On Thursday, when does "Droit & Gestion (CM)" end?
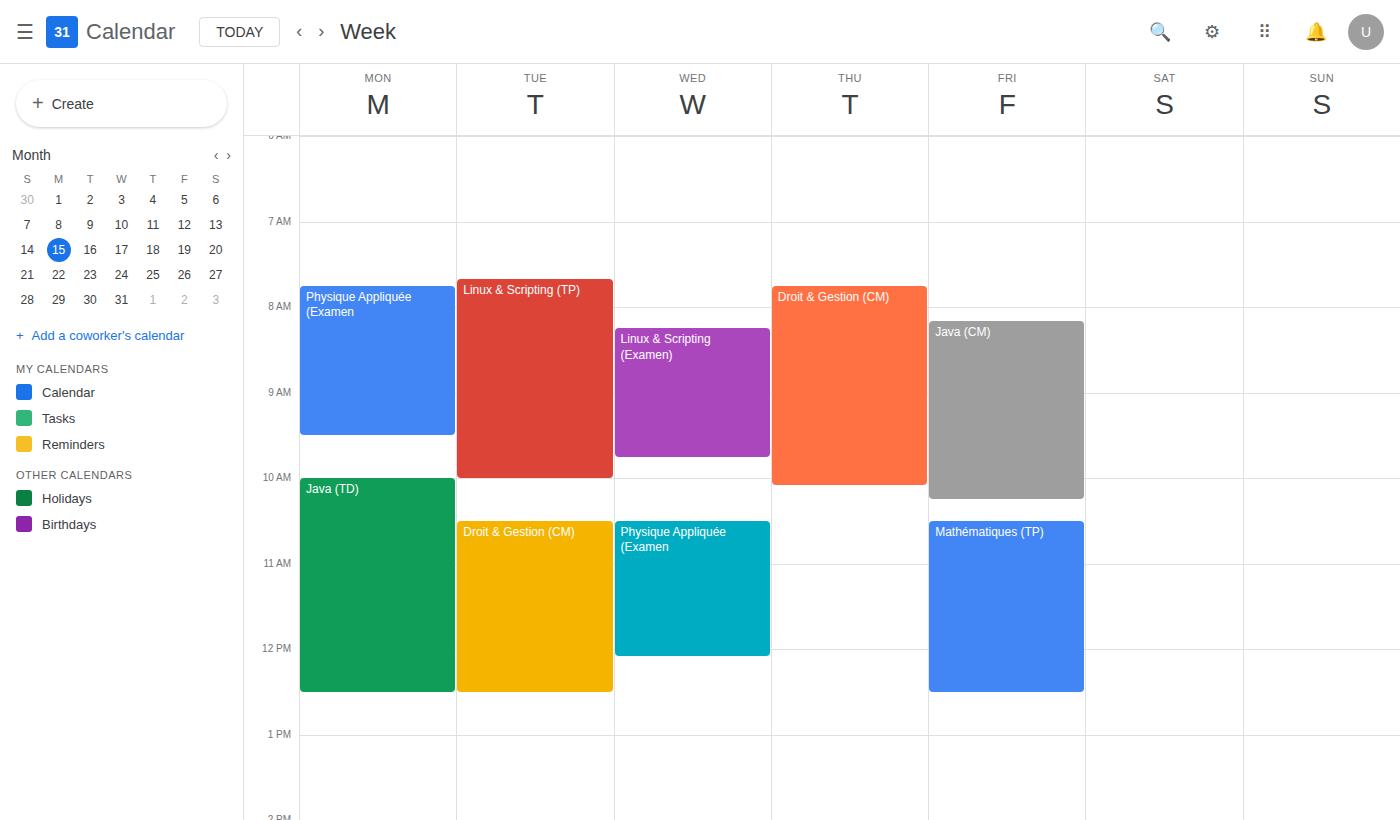
10:05 AM